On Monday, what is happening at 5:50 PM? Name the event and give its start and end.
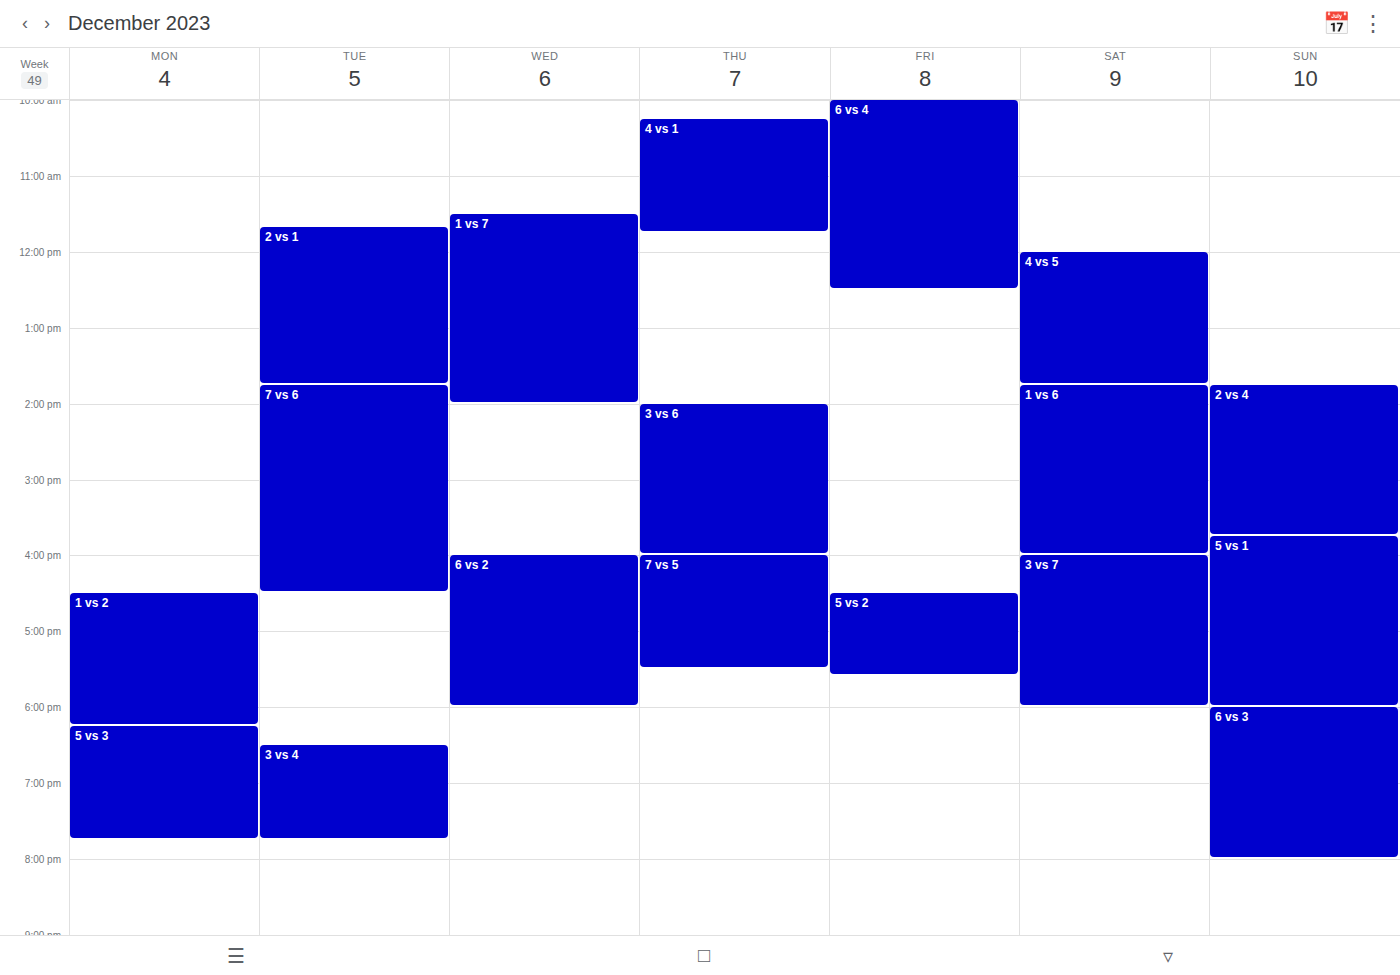
"1 vs 2", 4:30 PM to 6:15 PM